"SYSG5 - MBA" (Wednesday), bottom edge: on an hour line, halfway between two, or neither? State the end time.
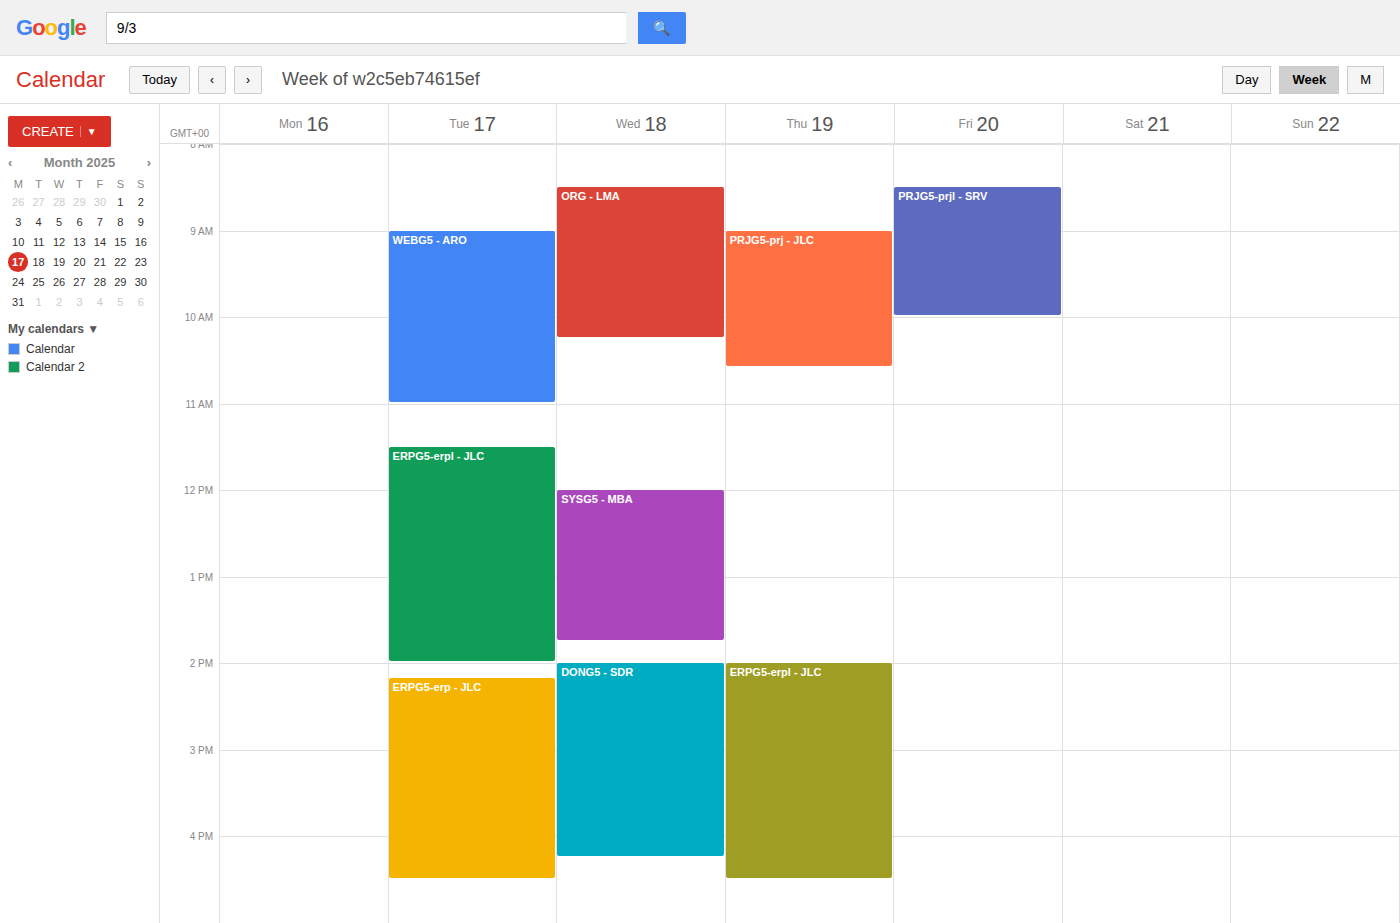
1:45 PM -- neither: three quarters of the way from the 1 PM line to the 2 PM line.